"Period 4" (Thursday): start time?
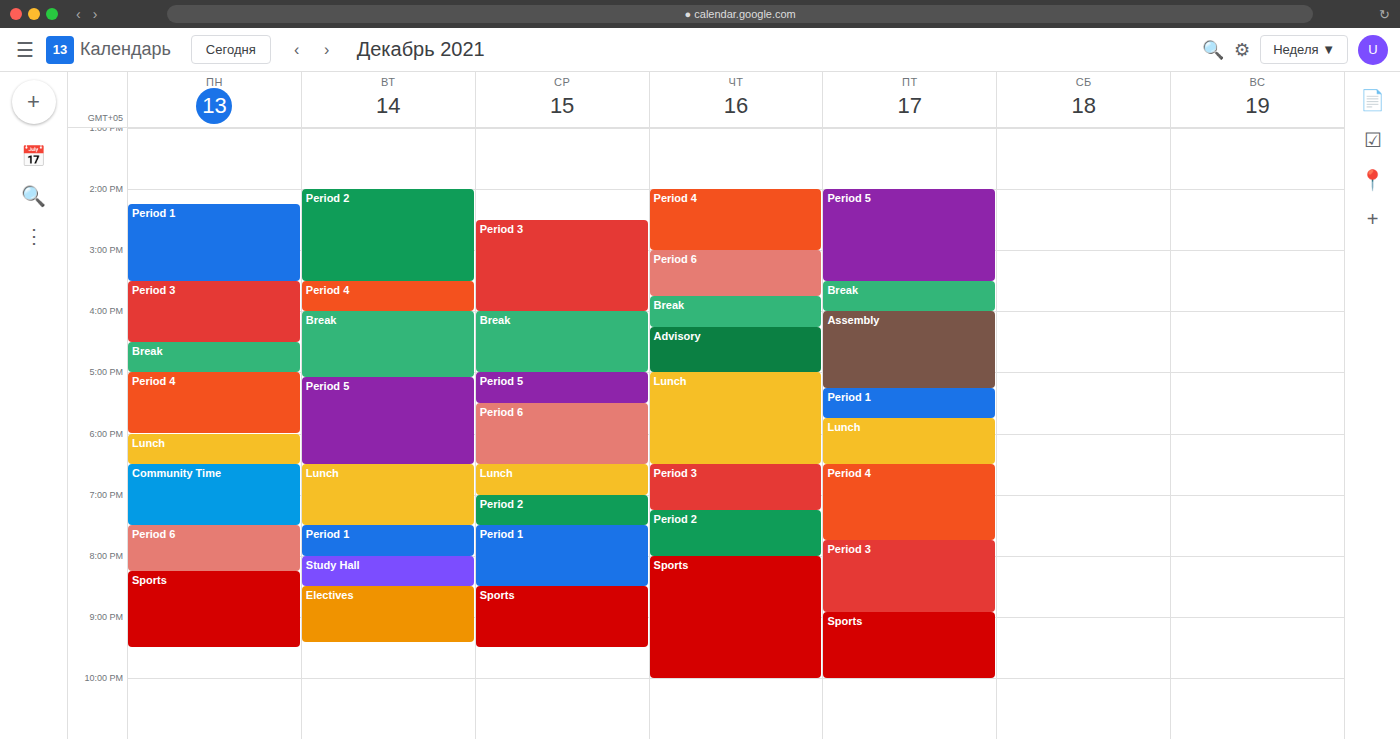
14:00